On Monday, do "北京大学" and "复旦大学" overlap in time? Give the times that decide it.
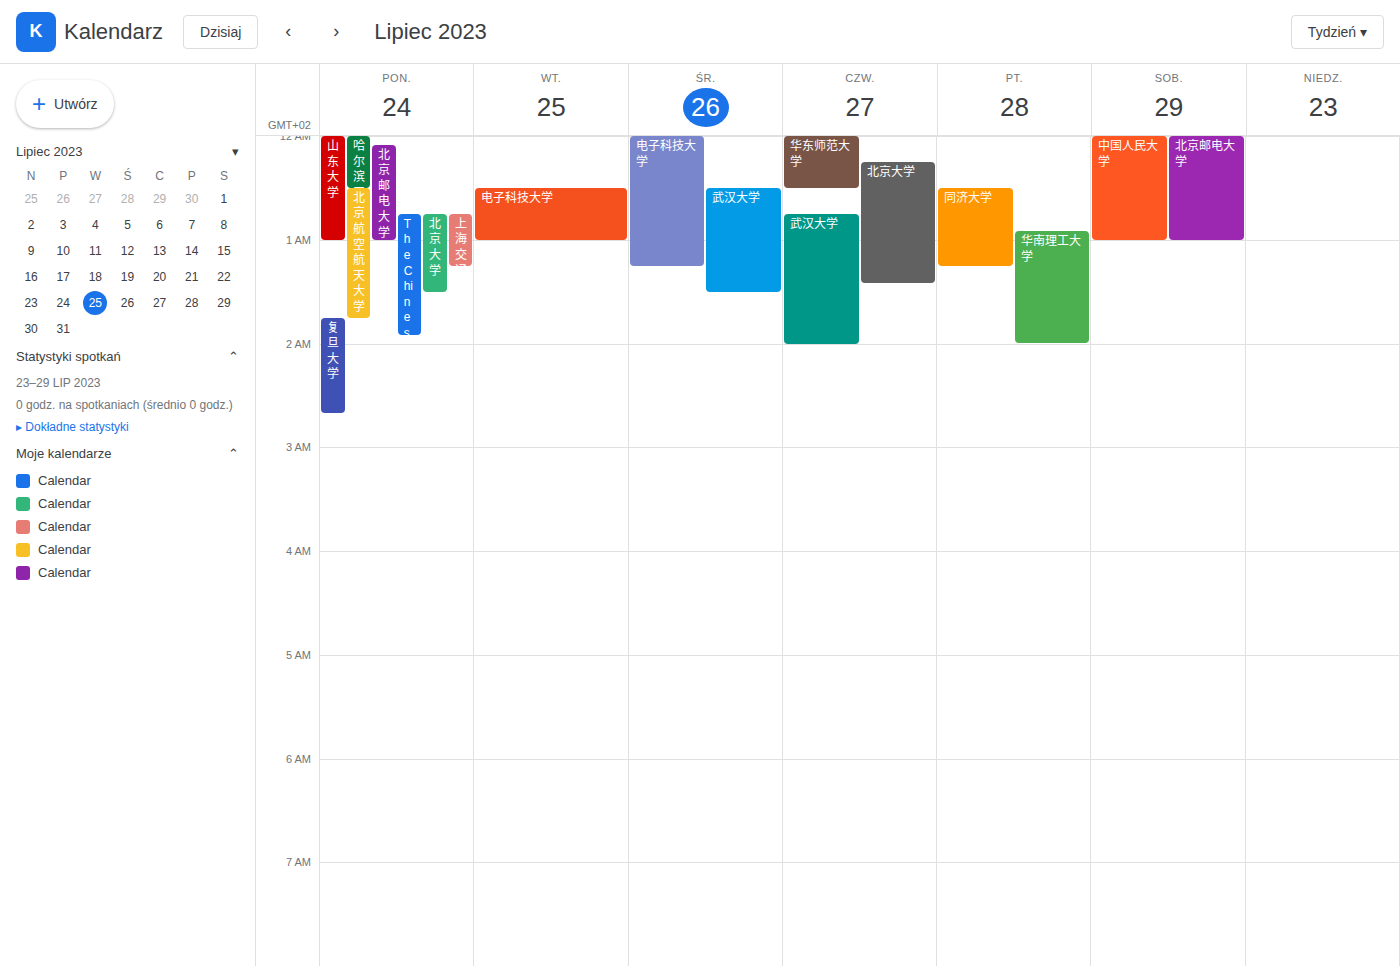
"北京大学" ends at 1:30 AM and "复旦大学" starts at 1:45 AM -- no overlap.